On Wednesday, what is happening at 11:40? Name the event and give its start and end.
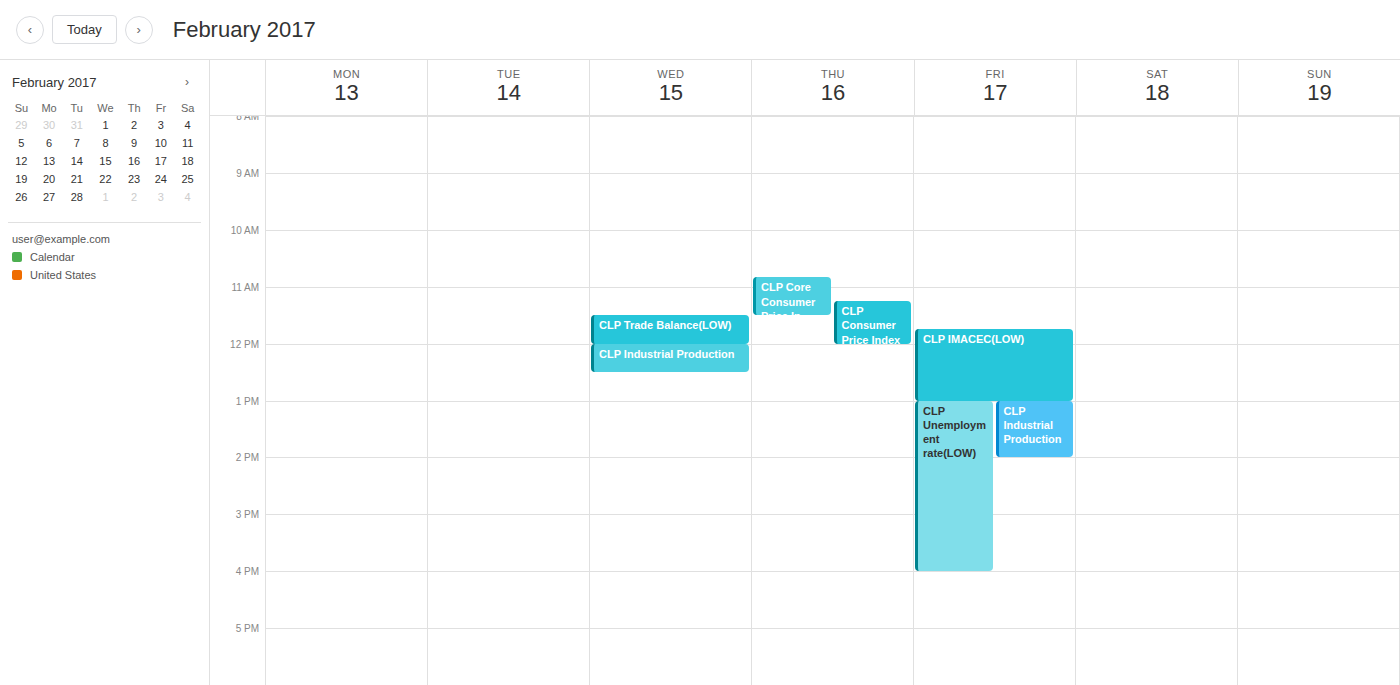
"CLP Trade Balance(LOW)", 11:30 to 12:00